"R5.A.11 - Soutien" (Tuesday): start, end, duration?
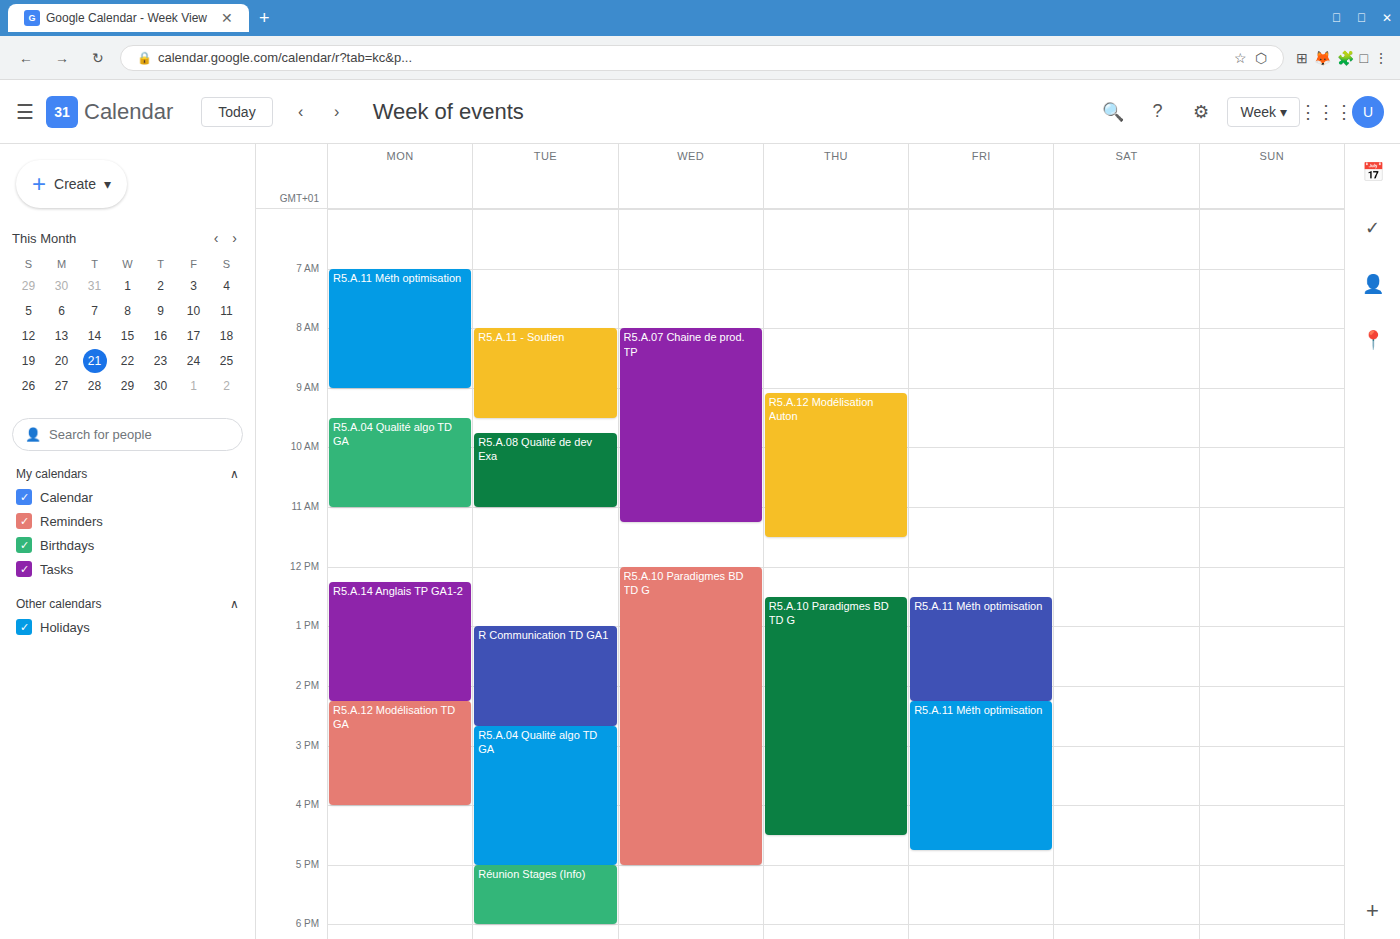
8:00 AM to 9:30 AM, 1 hour 30 minutes